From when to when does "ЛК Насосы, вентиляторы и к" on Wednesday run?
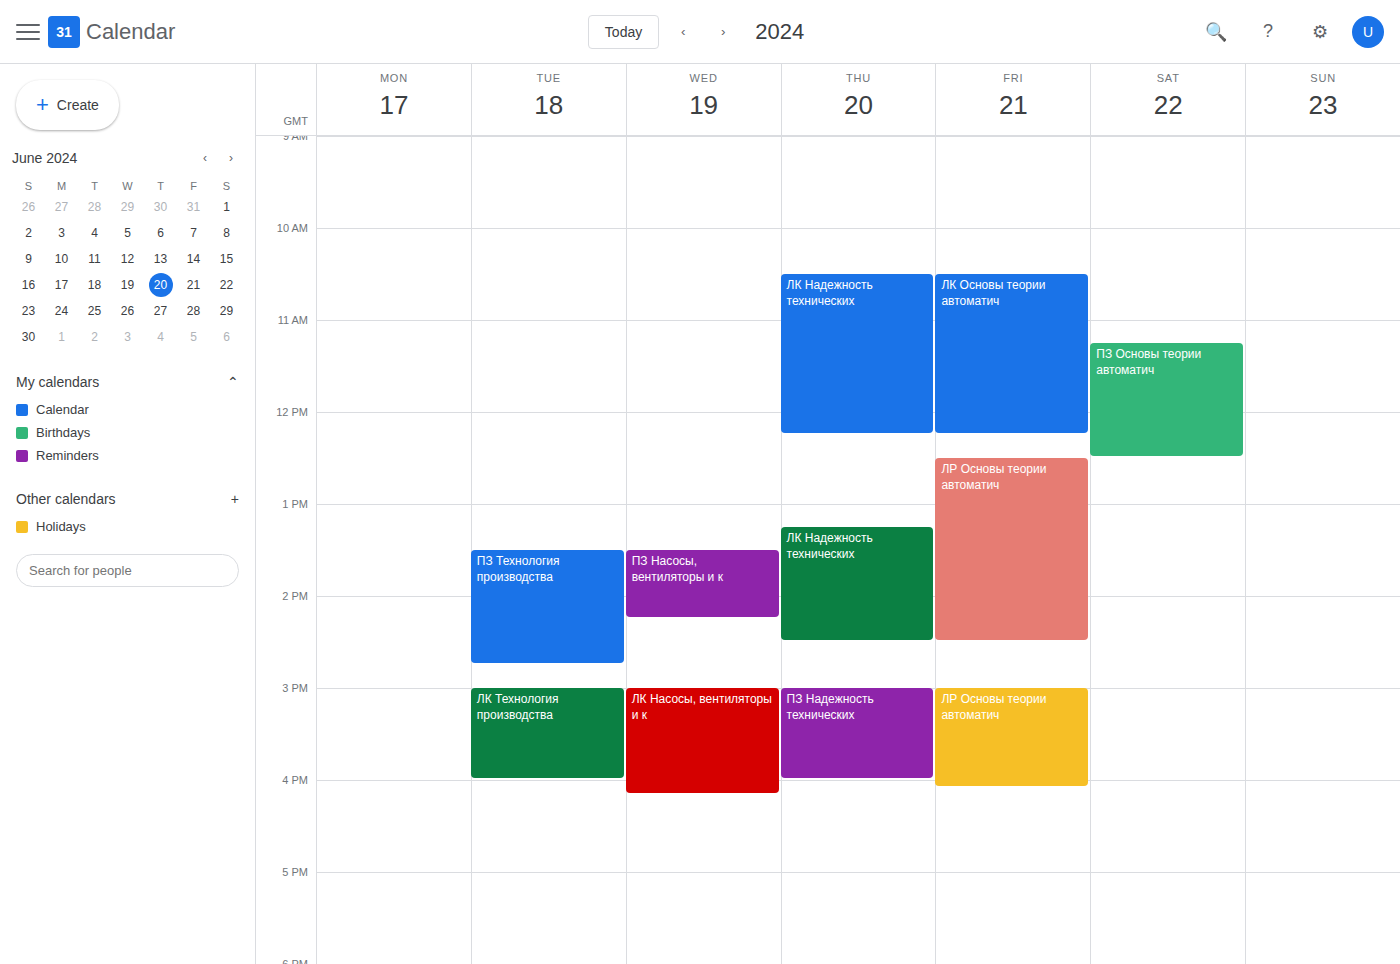
15:00 to 16:10